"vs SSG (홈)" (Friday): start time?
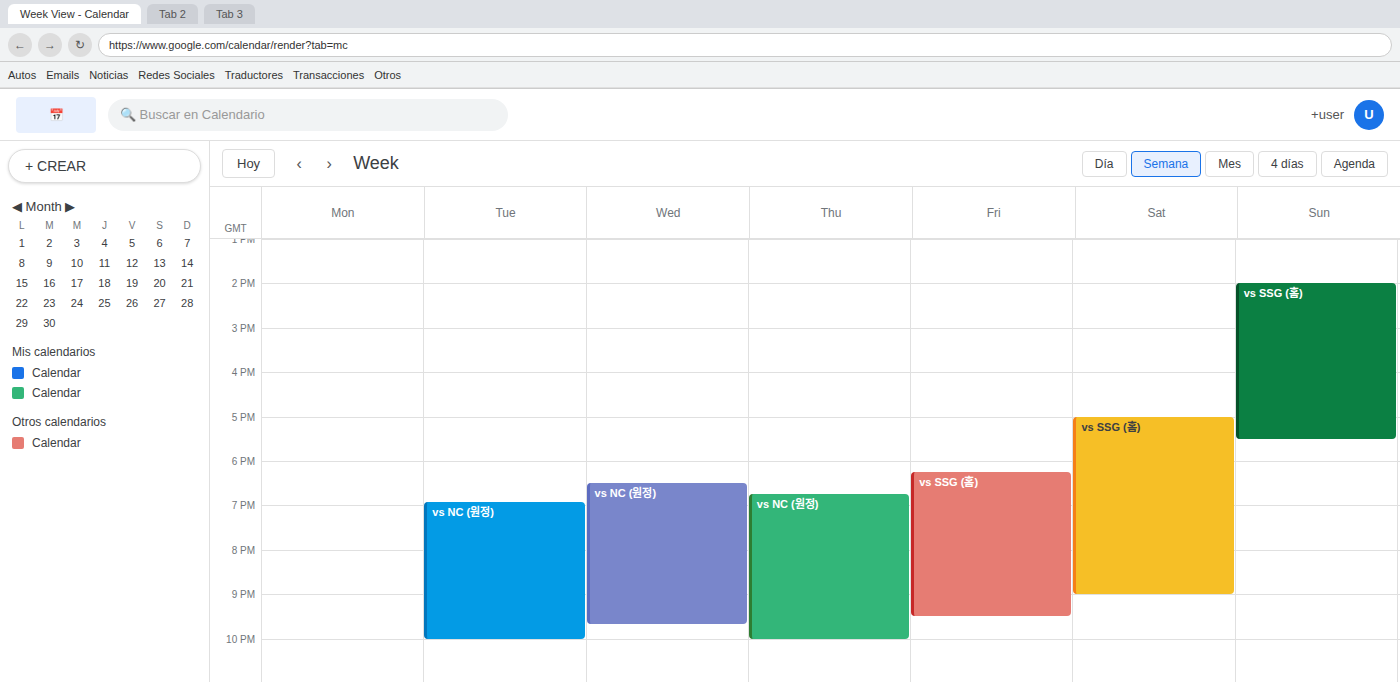
6:15 PM